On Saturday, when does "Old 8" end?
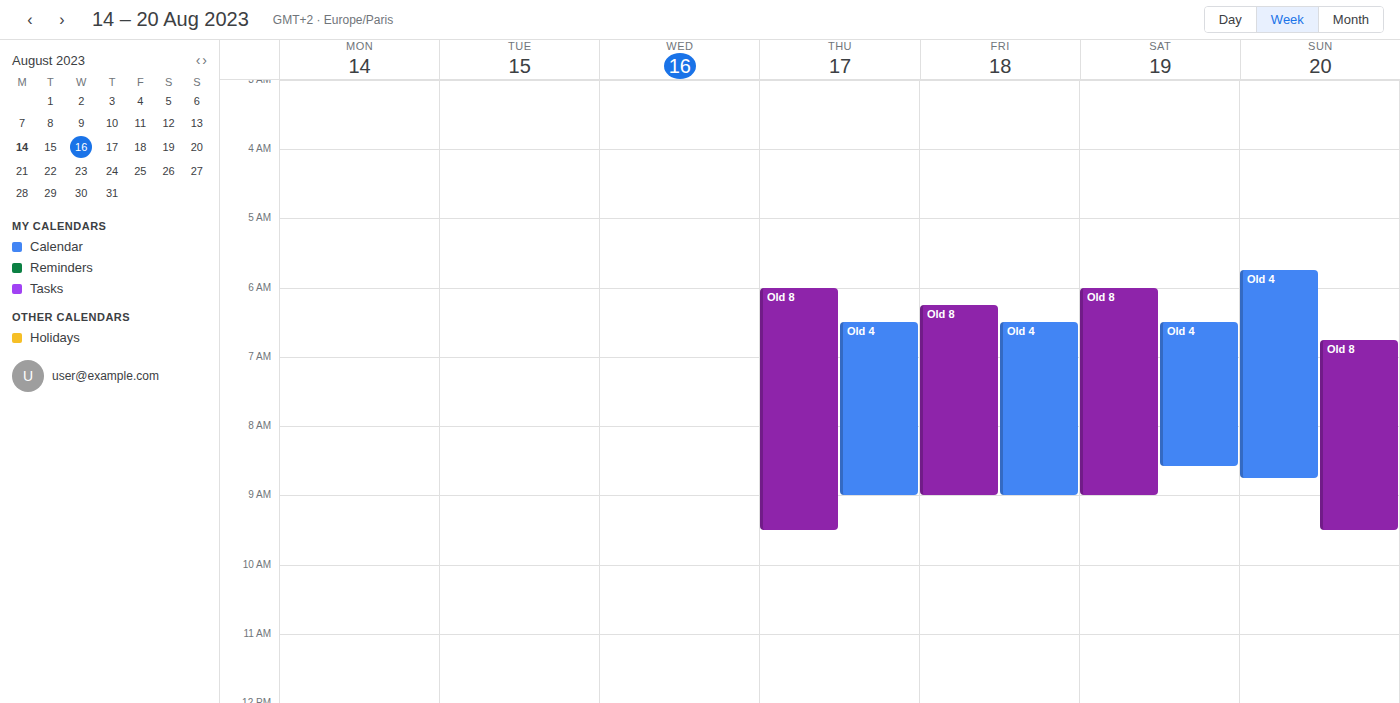
9:00 AM